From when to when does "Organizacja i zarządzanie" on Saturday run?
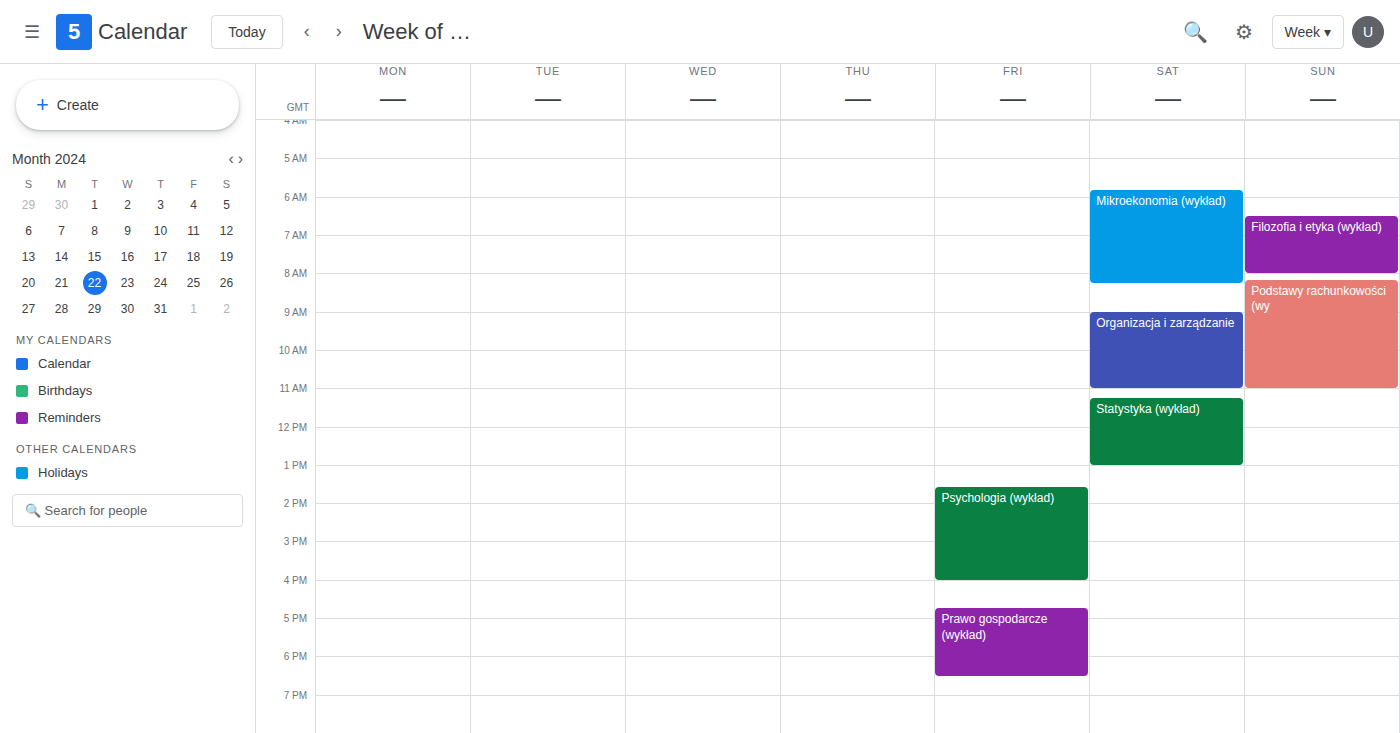
9:00 AM to 11:00 AM